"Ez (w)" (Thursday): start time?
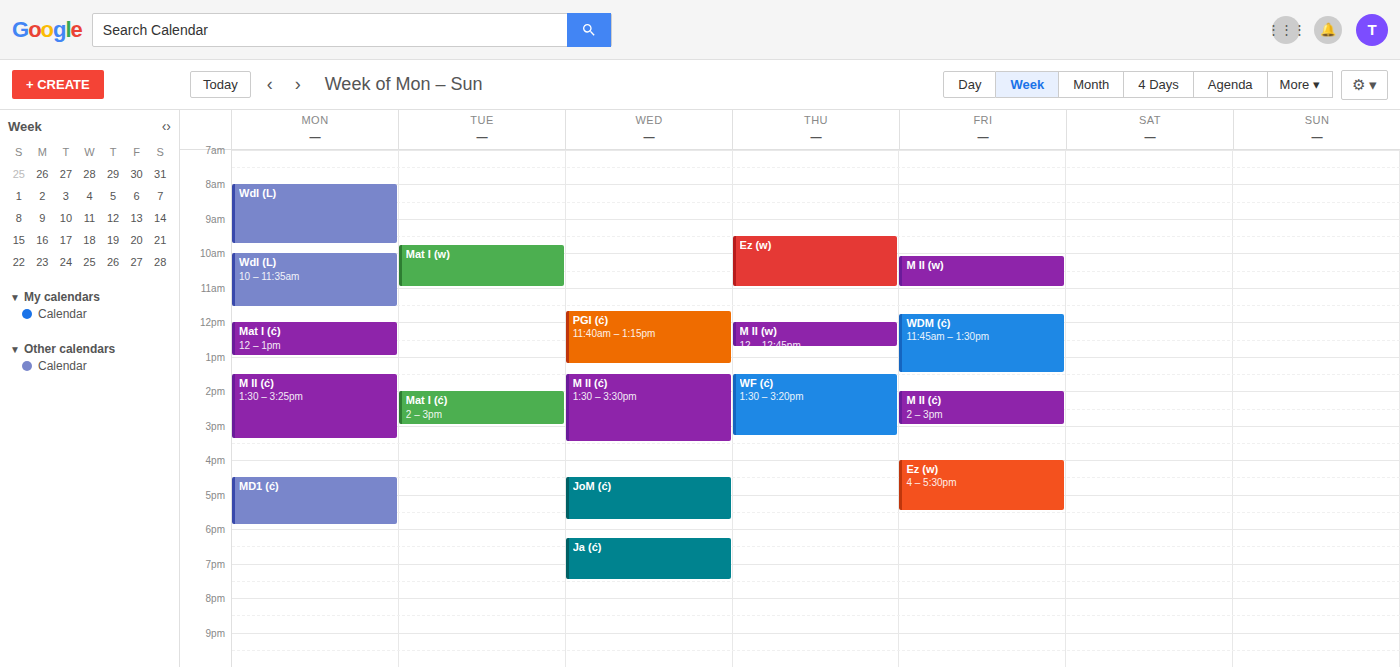
09:30